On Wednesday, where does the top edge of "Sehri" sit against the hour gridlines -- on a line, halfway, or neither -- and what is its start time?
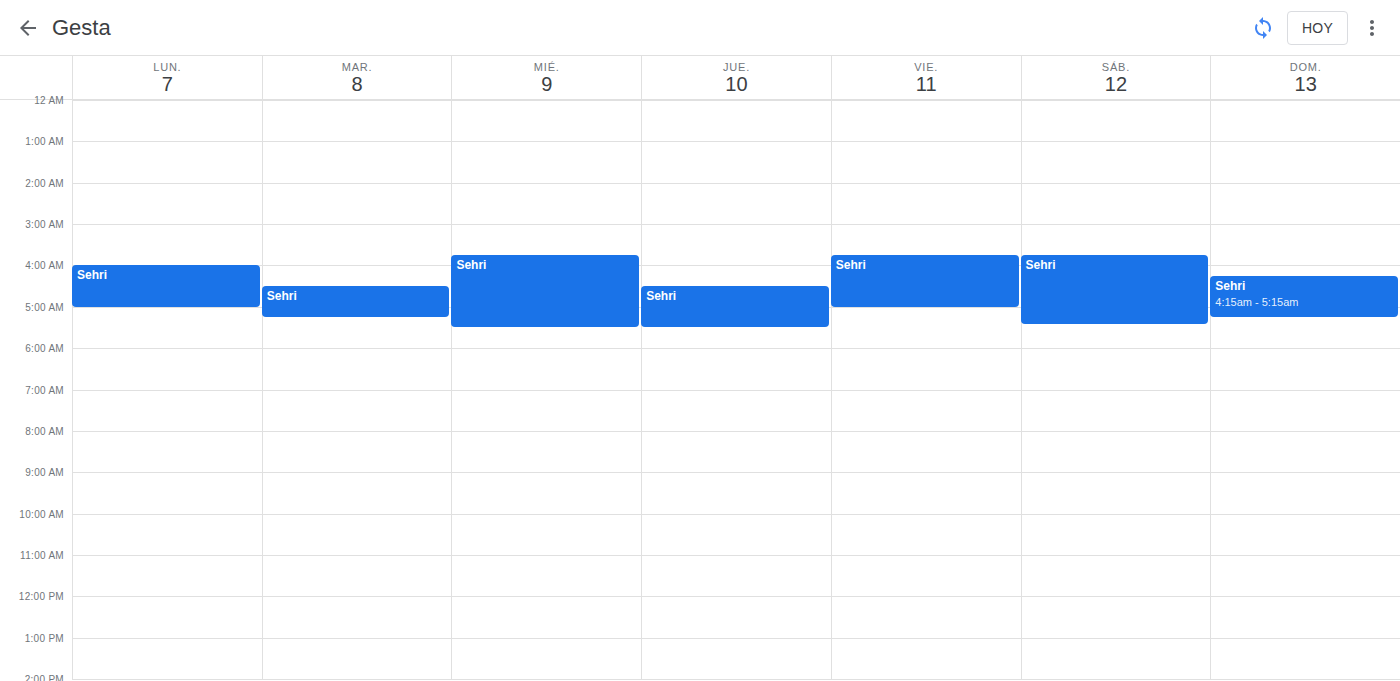
3:45 AM -- neither: three quarters of the way from the 3 AM line to the 4 AM line.